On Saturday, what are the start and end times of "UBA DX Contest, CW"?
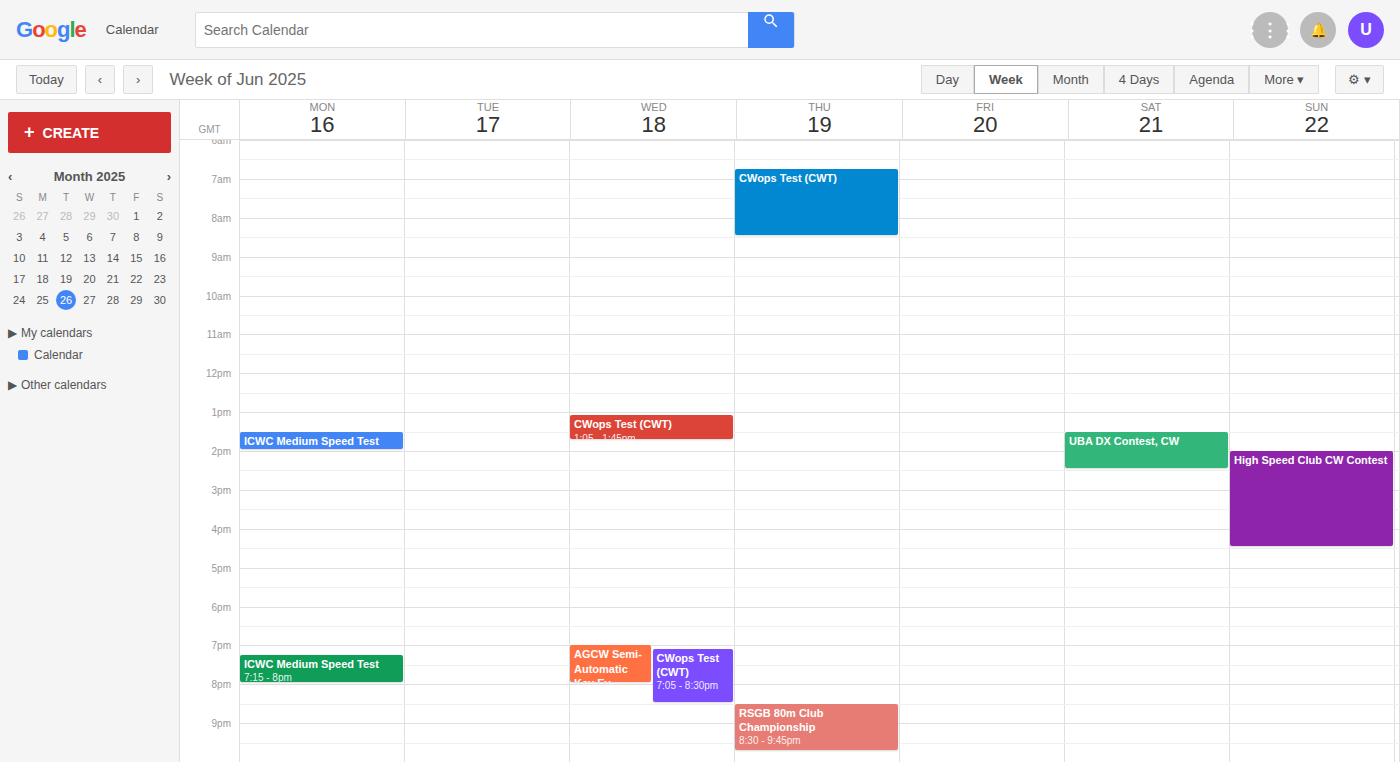
1:30 PM to 2:30 PM